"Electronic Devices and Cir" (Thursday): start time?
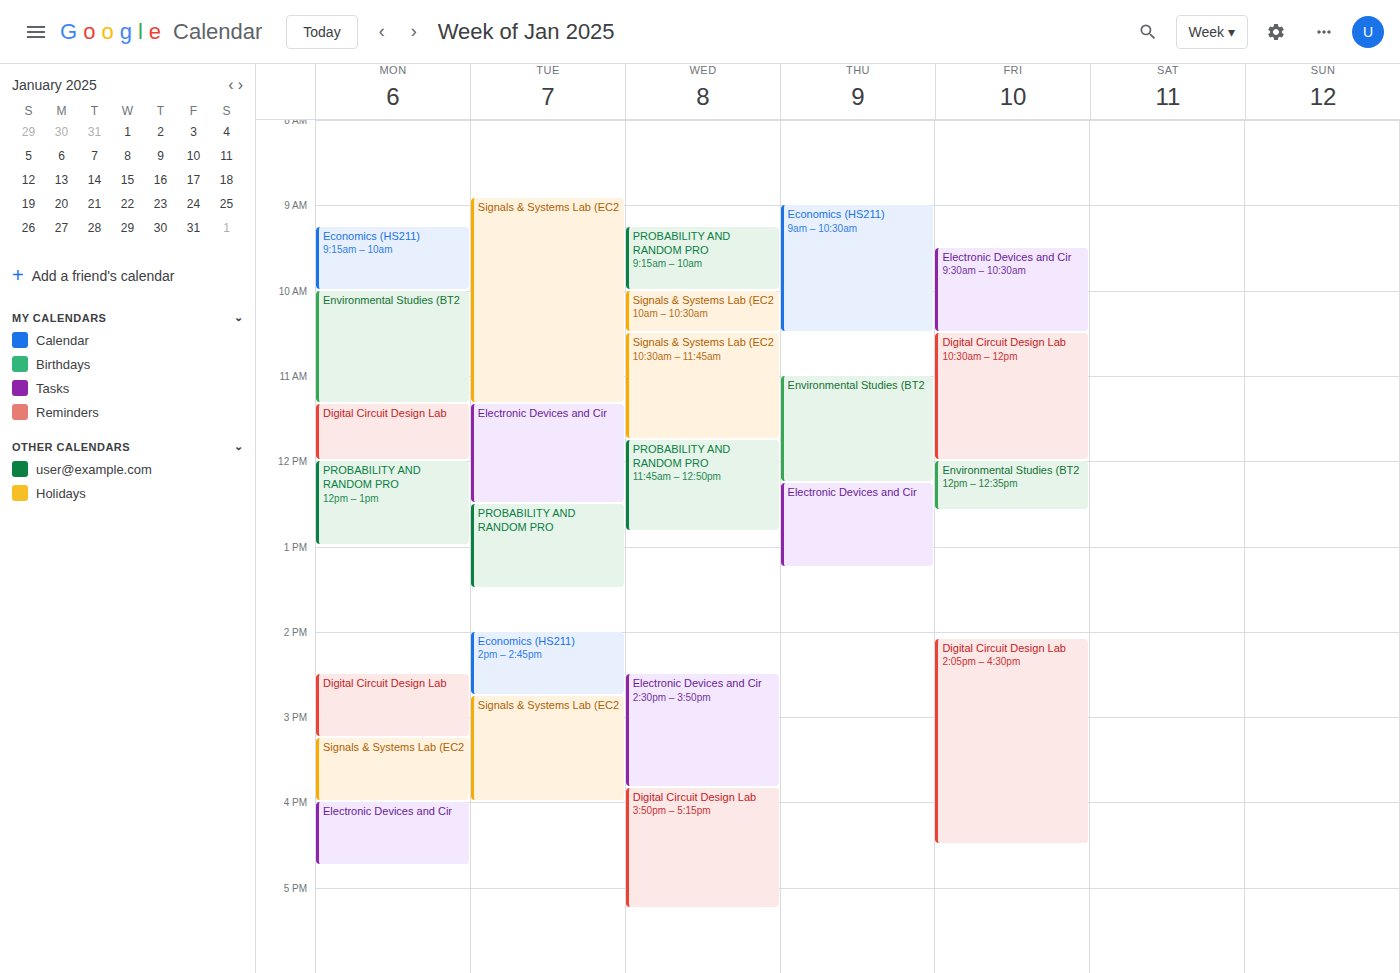
12:15 PM